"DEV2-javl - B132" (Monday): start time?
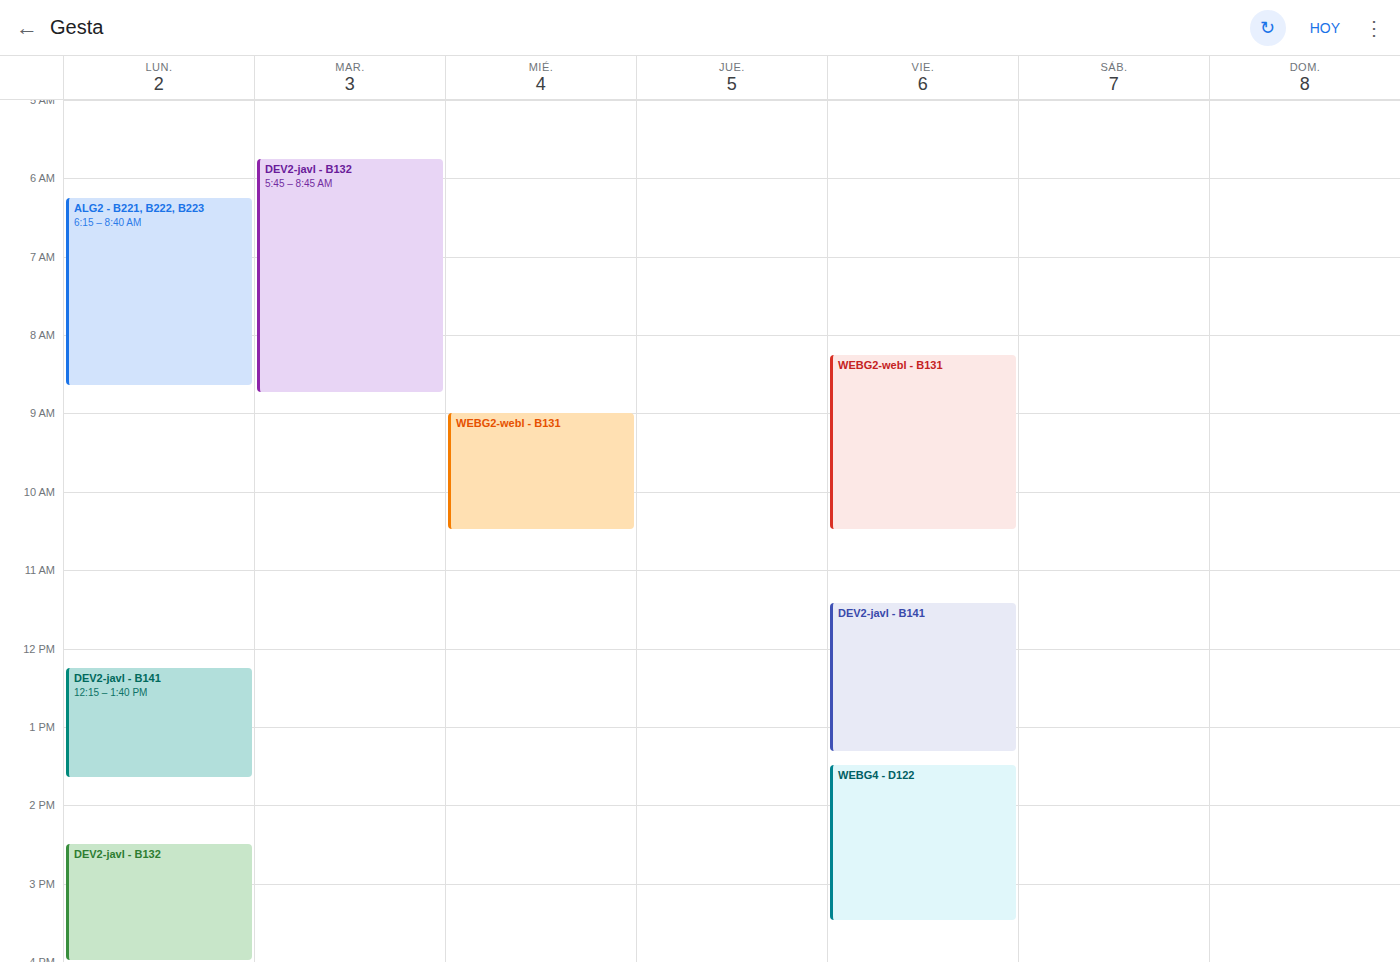
2:30 PM